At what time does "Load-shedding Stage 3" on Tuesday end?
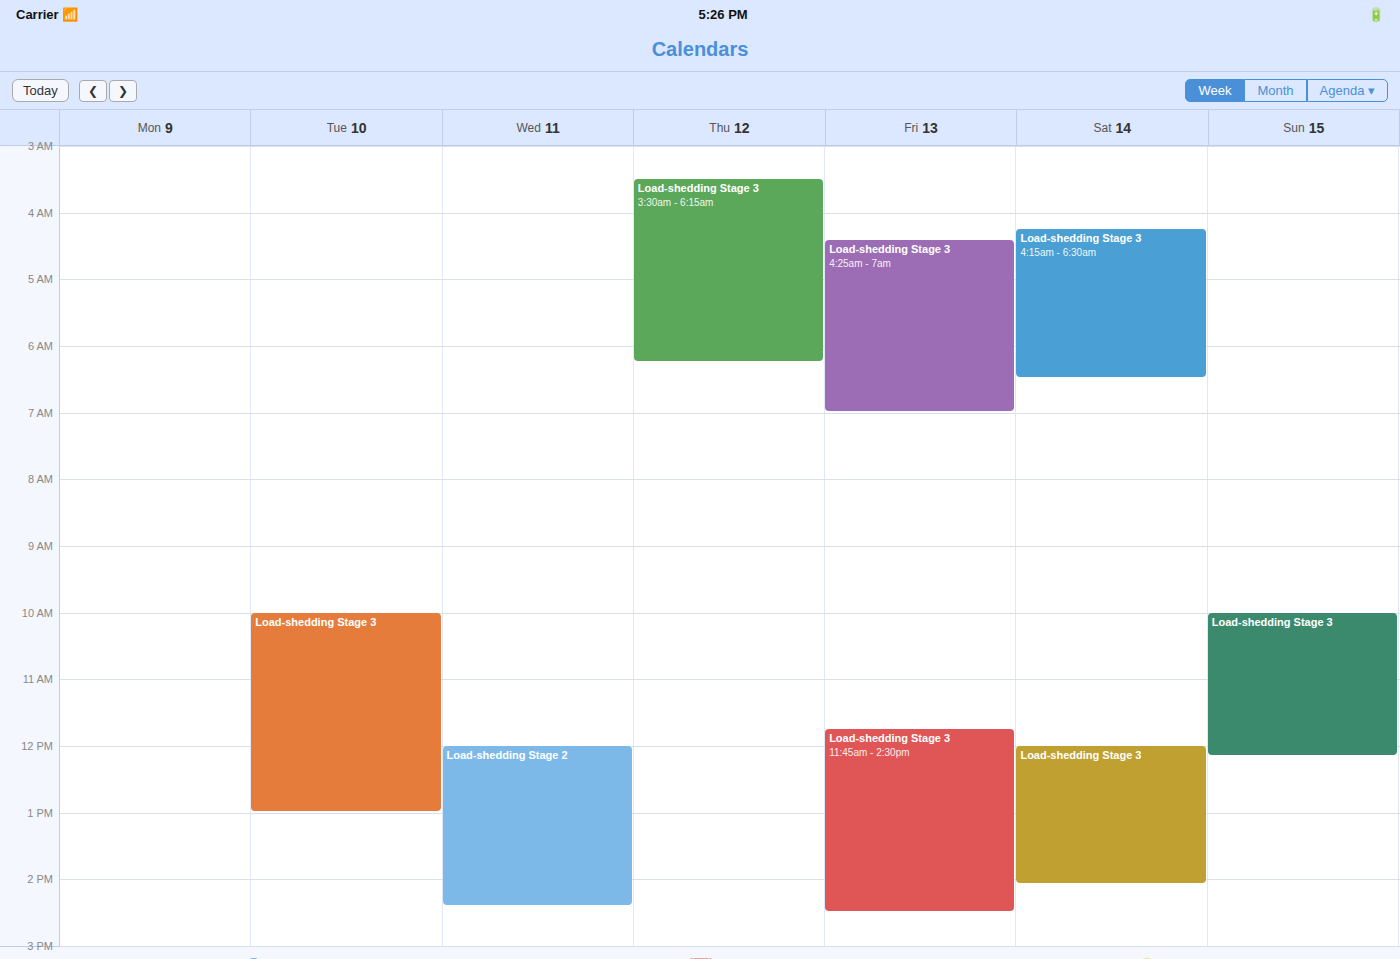
1:00 PM